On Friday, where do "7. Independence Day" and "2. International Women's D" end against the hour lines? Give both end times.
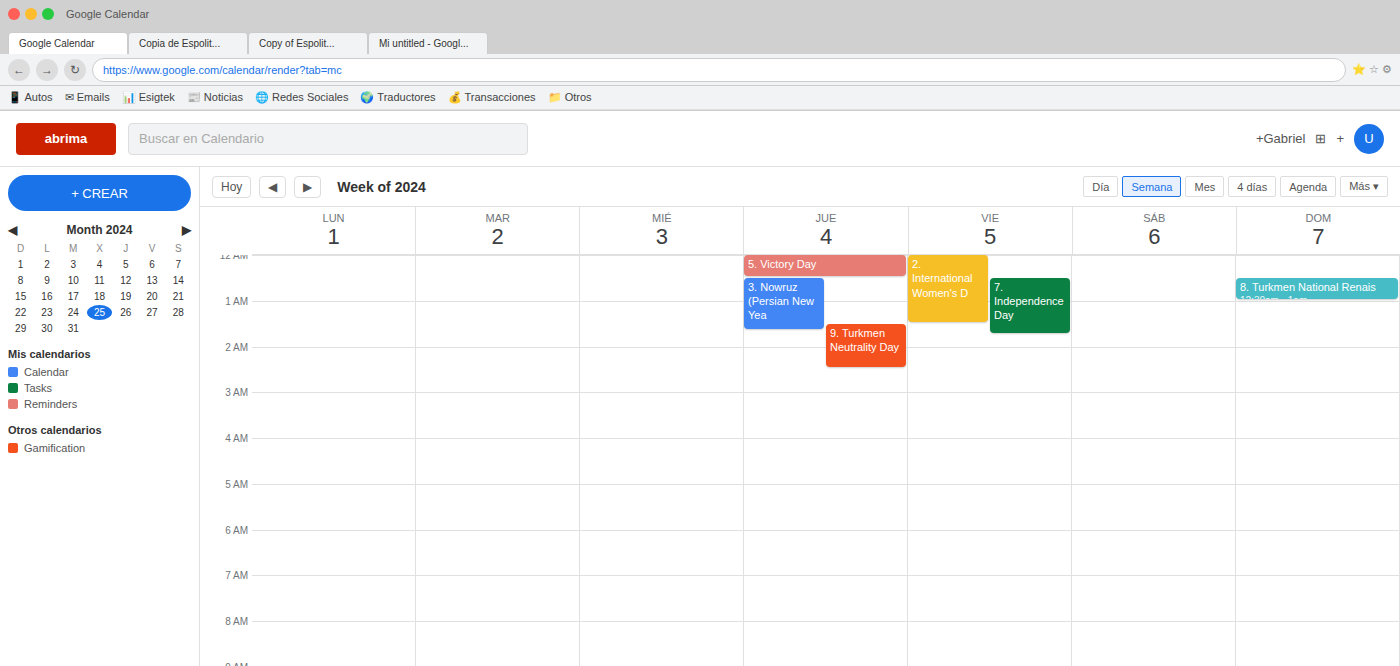
"7. Independence Day": 1:45 AM, neither: three quarters of the way from the 1 AM line to the 2 AM line. "2. International Women's D": 1:30 AM, halfway between the 1 AM and 2 AM lines.